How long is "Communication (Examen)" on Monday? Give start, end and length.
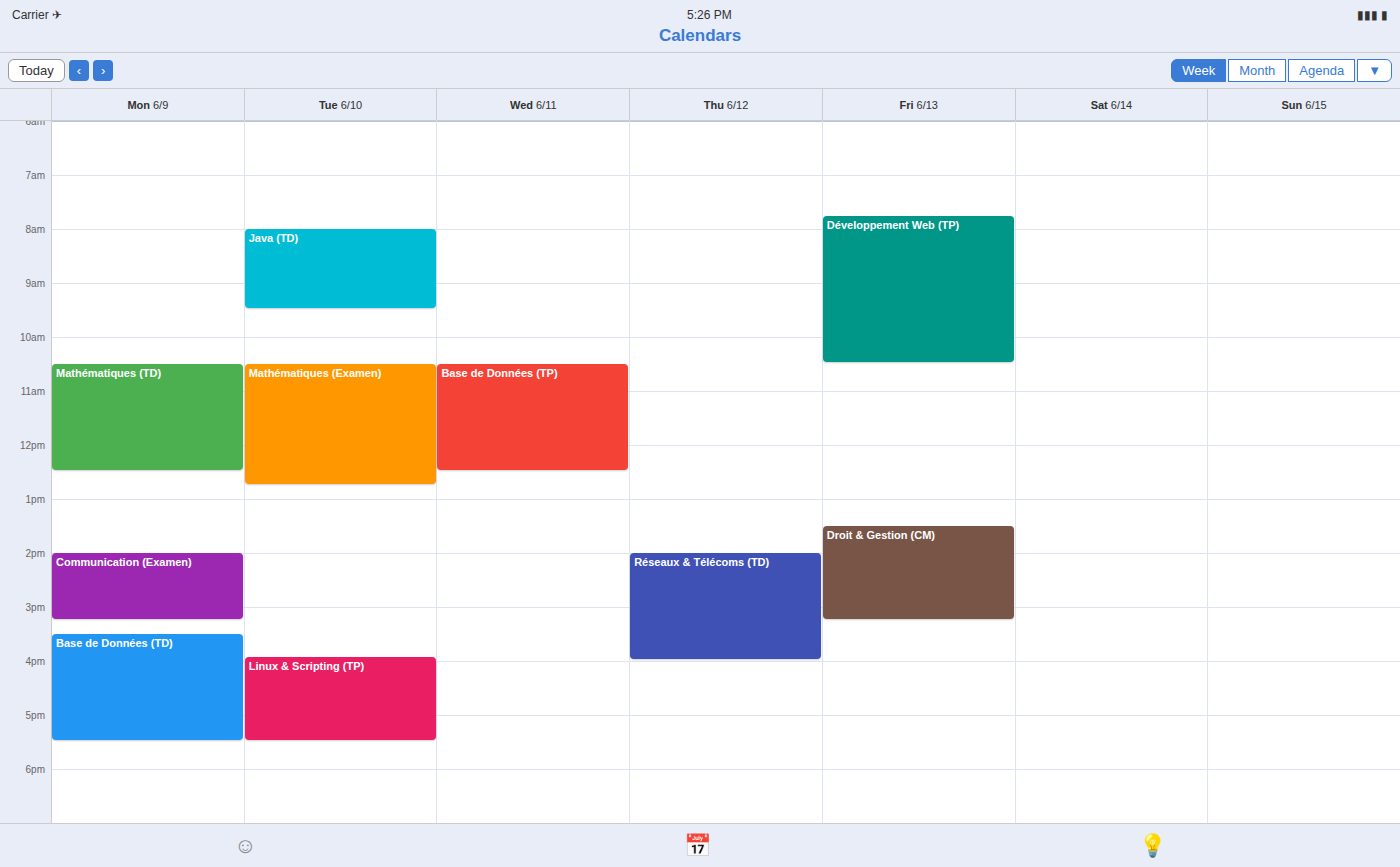
14:00 to 15:15, 1 hour 15 minutes